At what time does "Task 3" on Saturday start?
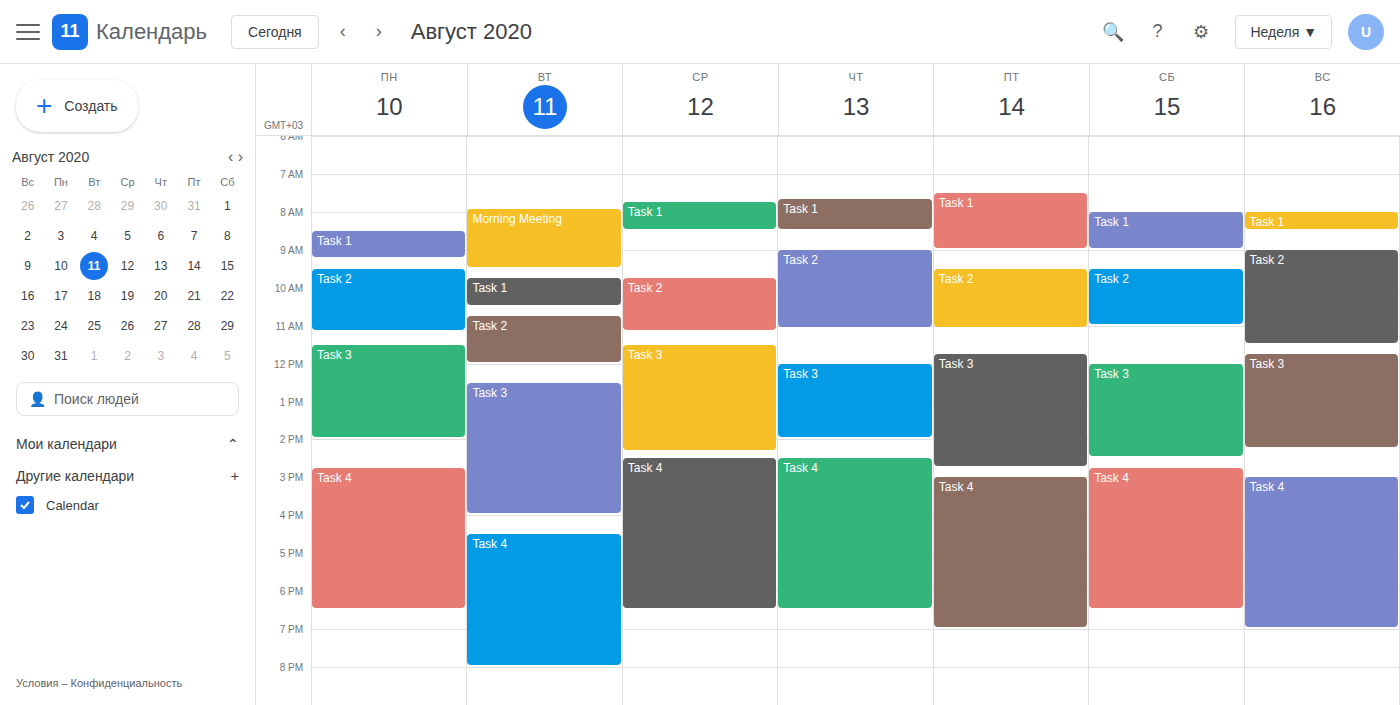
12:00 PM